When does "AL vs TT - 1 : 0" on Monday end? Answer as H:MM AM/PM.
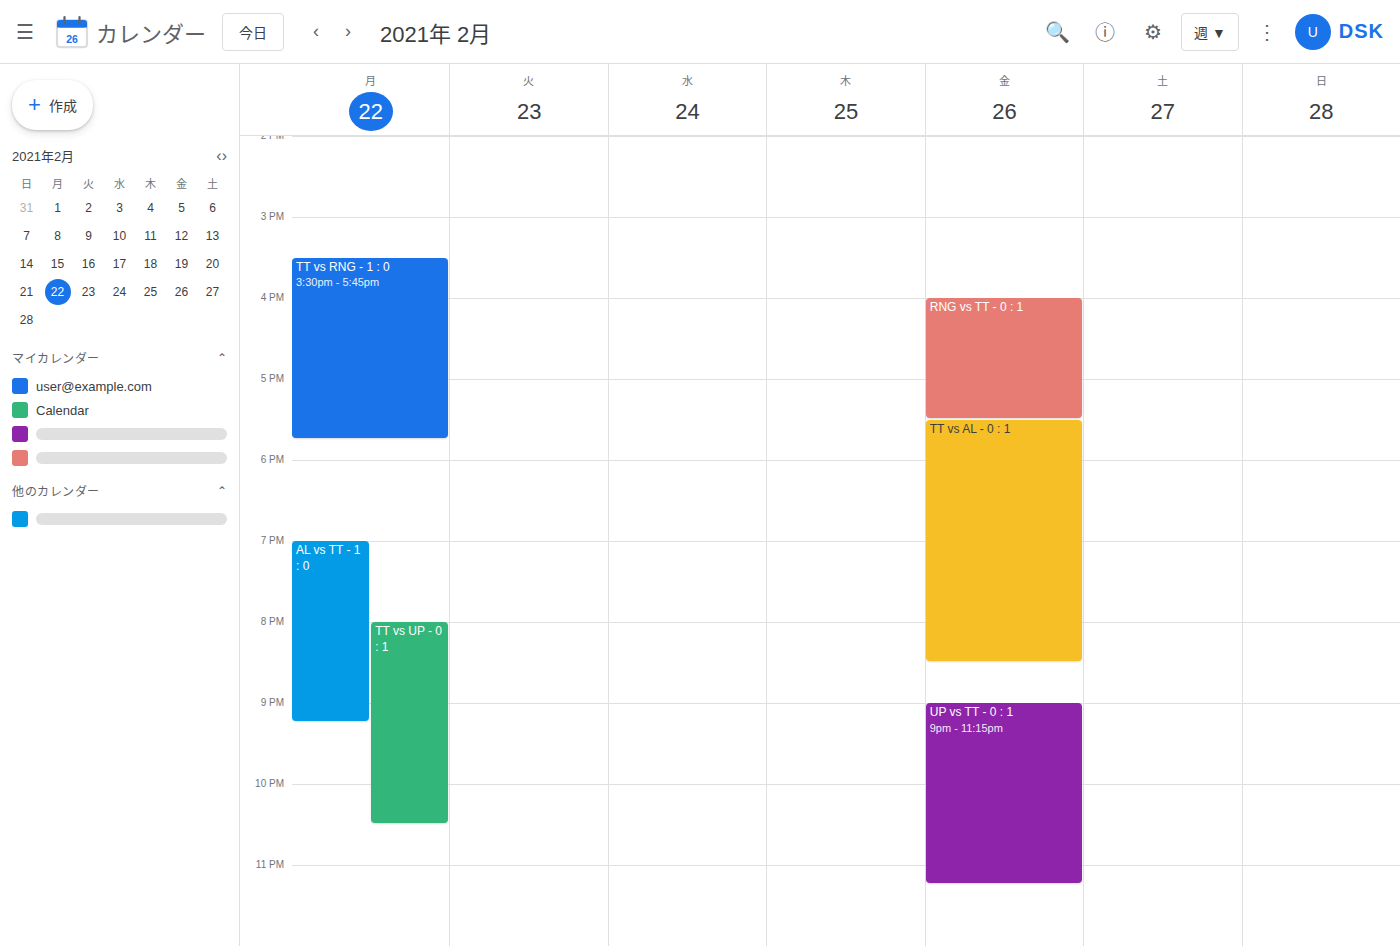
9:15 PM